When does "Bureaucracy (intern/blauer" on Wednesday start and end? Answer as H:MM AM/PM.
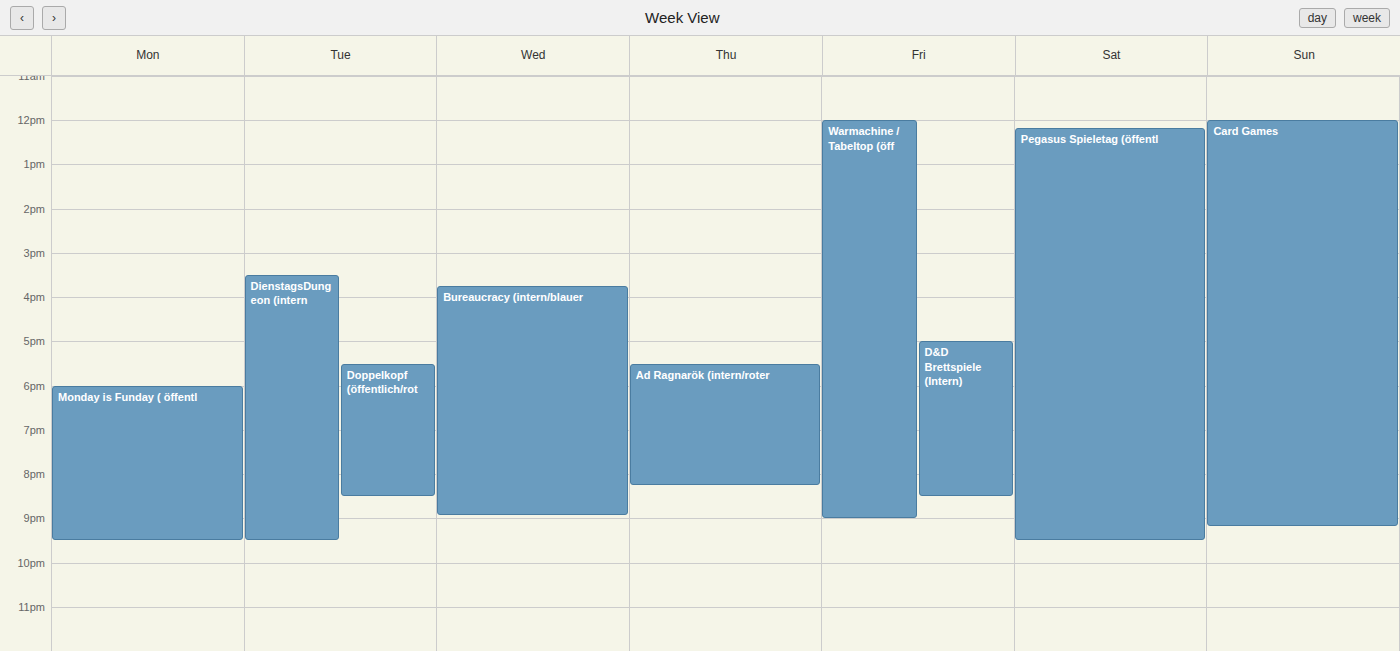
3:45 PM to 8:55 PM